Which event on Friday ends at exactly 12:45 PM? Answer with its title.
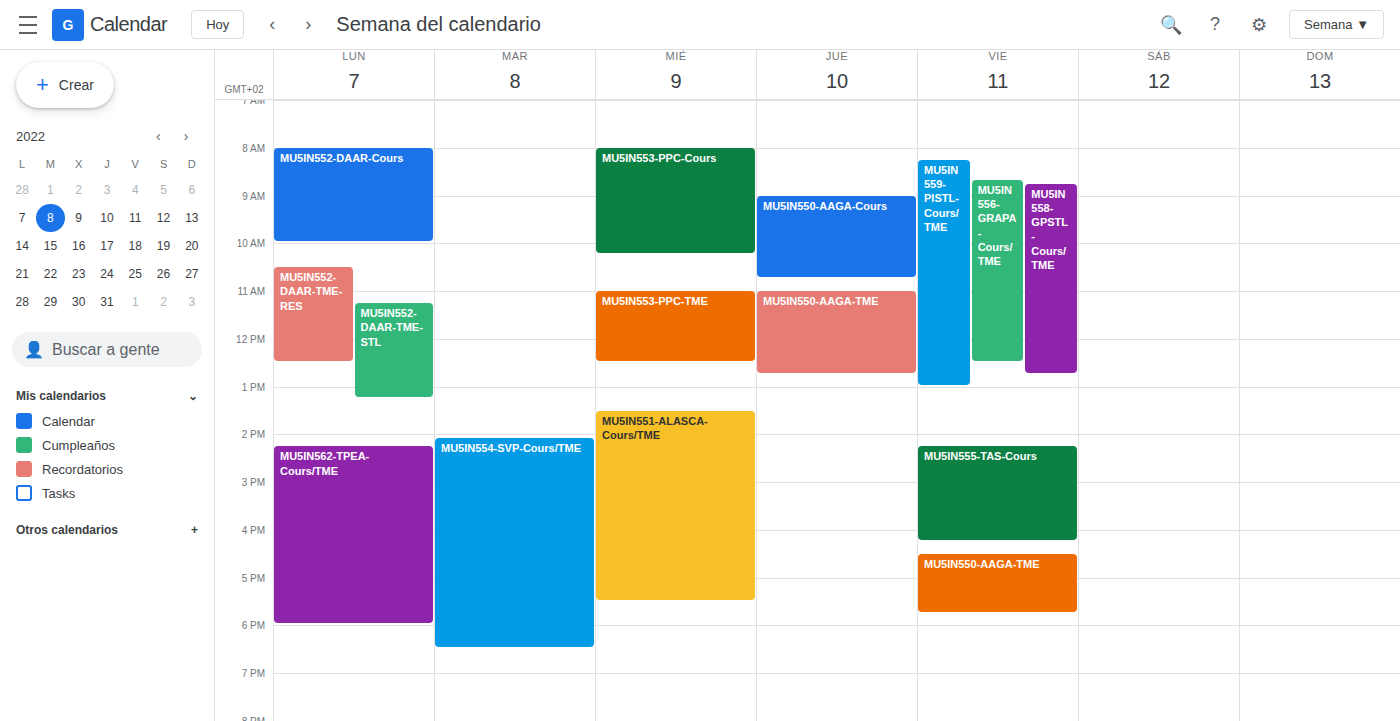
"MU5IN558-GPSTL-Cours/TME"